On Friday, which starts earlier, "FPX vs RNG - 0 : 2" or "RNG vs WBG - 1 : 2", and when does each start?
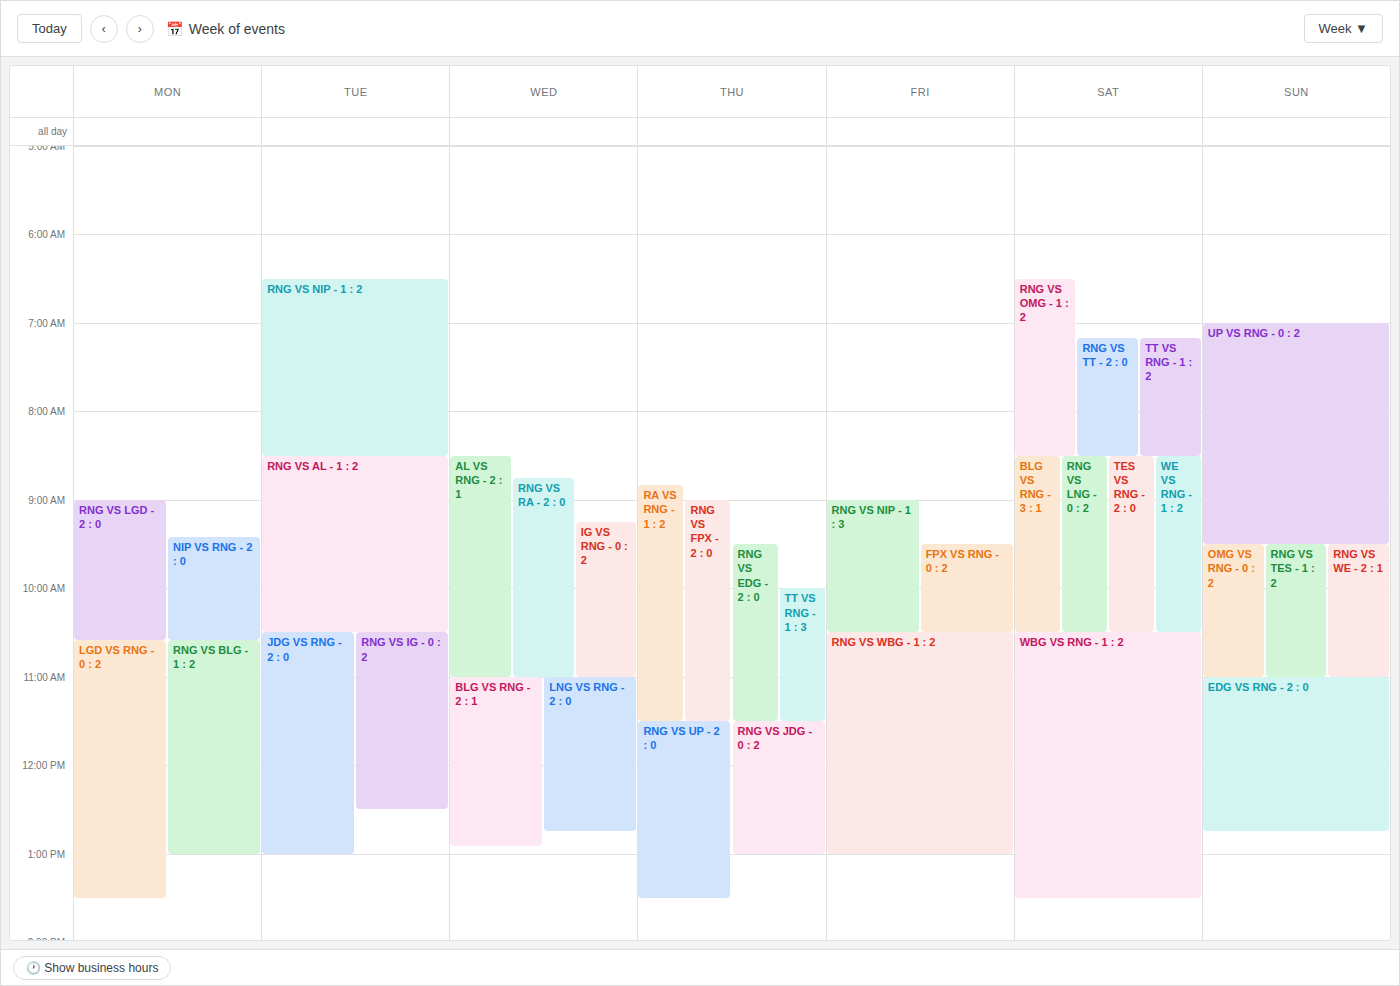
"FPX vs RNG - 0 : 2" 9:30 AM; "RNG vs WBG - 1 : 2" 10:30 AM.